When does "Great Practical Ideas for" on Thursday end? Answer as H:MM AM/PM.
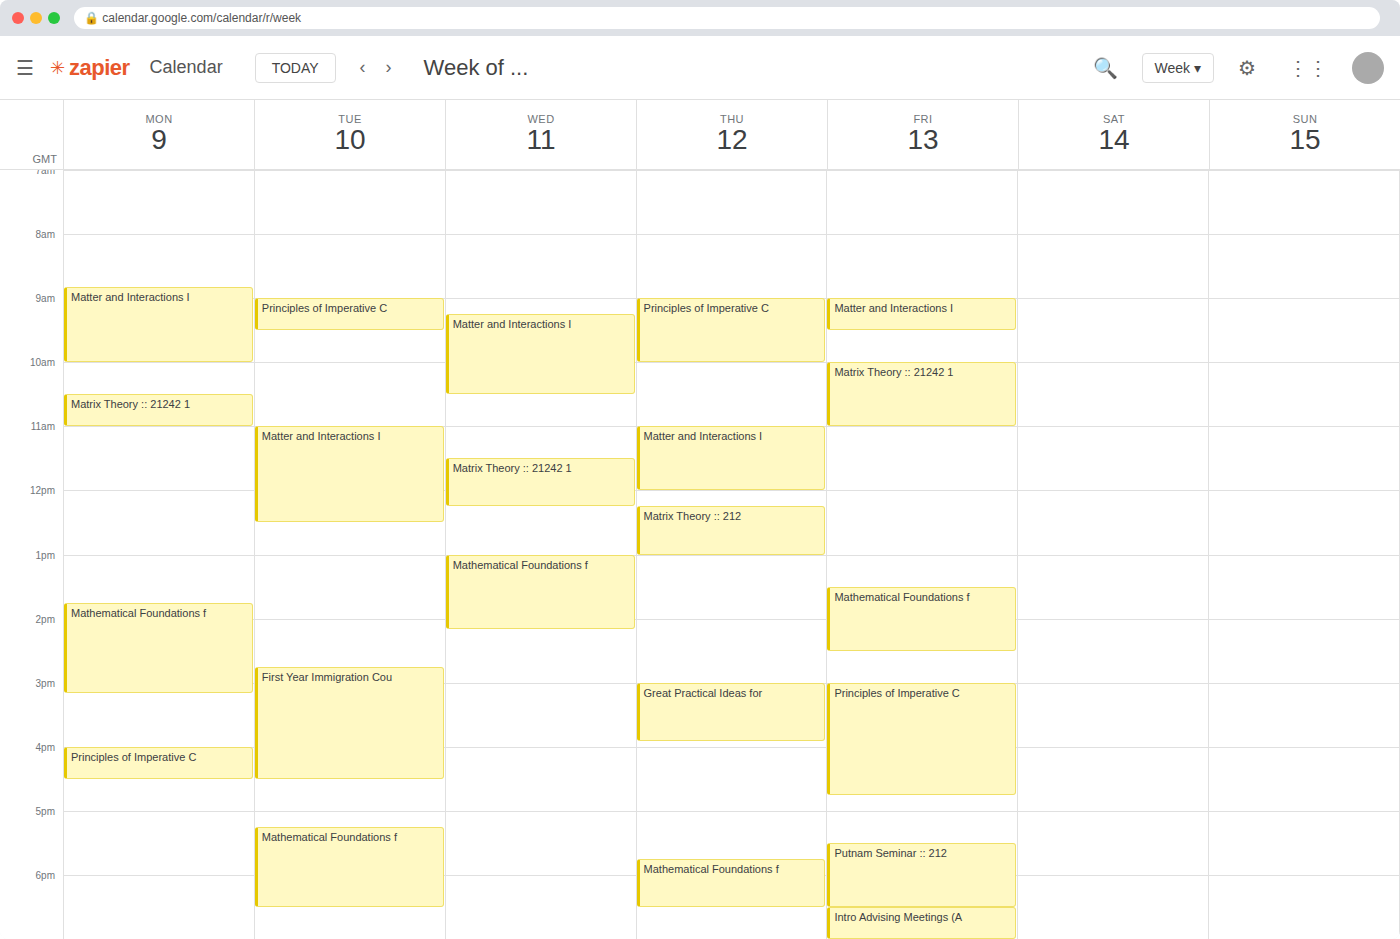
3:55 PM